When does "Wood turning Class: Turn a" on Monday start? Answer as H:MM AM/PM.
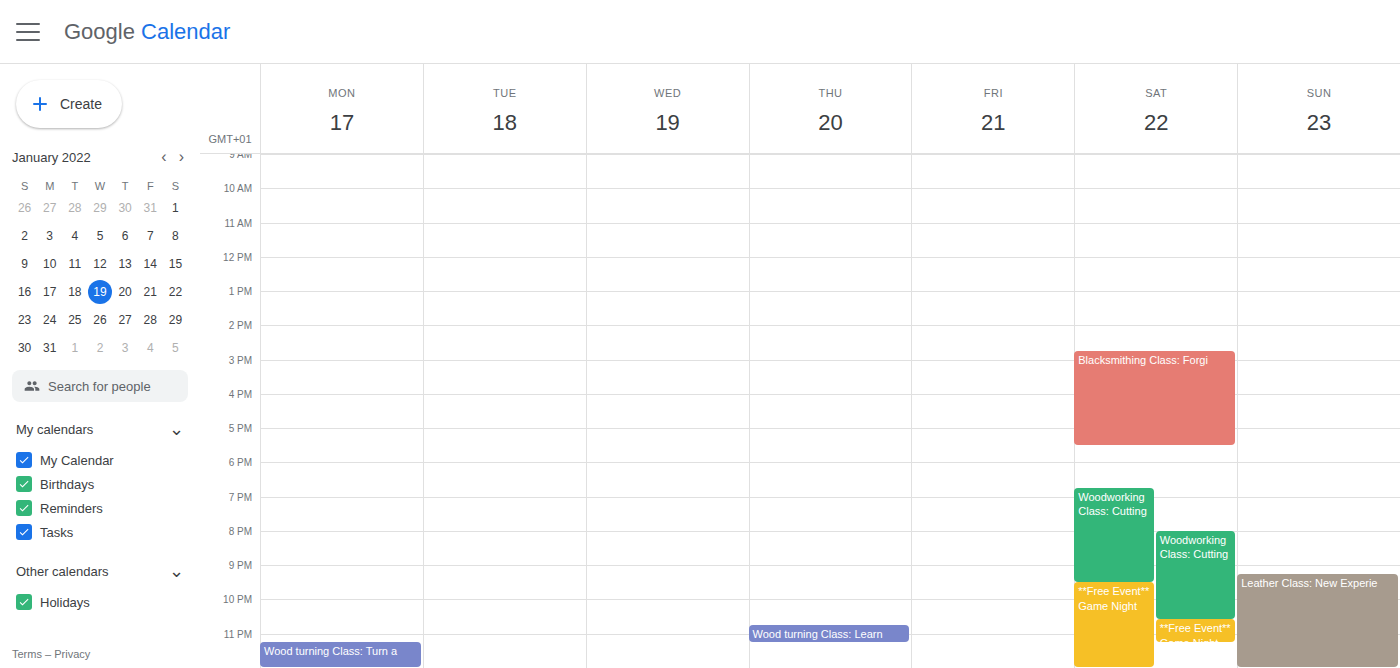
11:15 PM